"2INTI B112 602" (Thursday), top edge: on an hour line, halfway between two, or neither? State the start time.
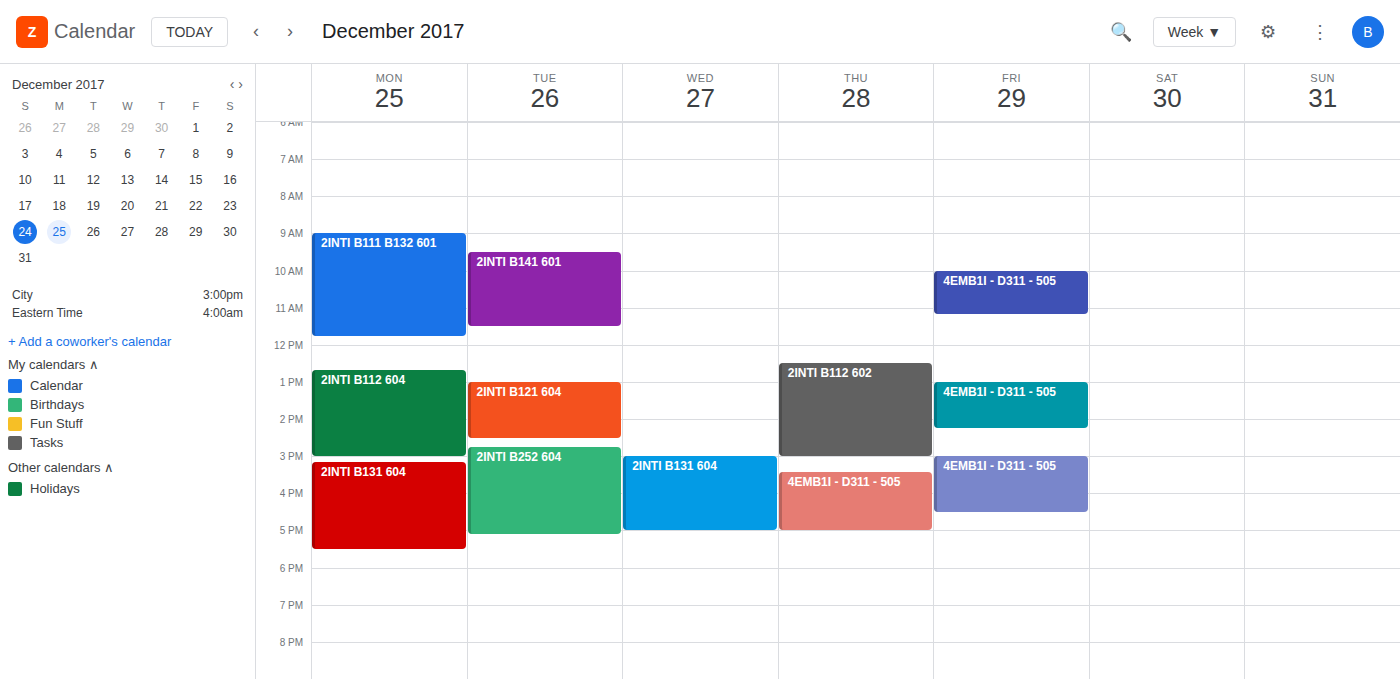
12:30 PM -- halfway between the 12 PM and 1 PM lines.